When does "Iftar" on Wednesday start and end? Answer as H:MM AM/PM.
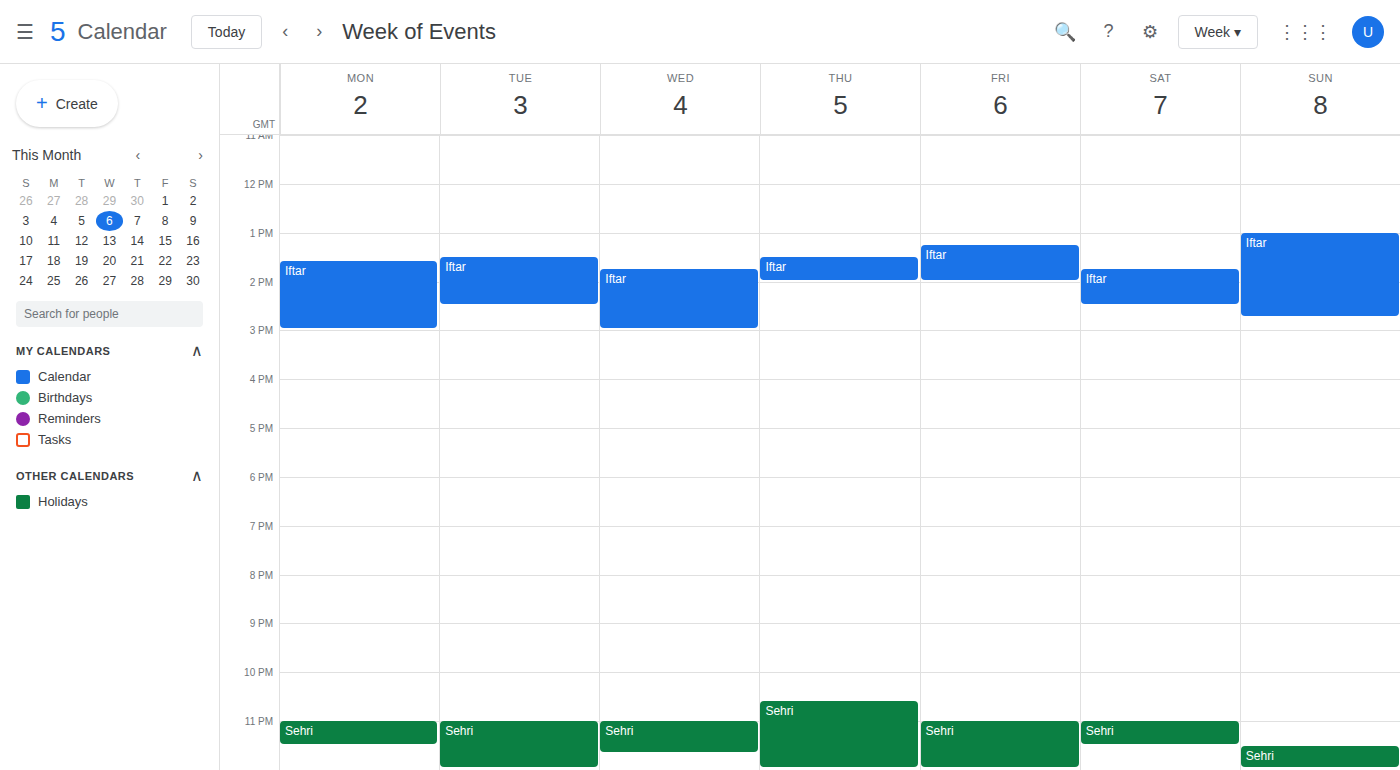
1:45 PM to 3:00 PM